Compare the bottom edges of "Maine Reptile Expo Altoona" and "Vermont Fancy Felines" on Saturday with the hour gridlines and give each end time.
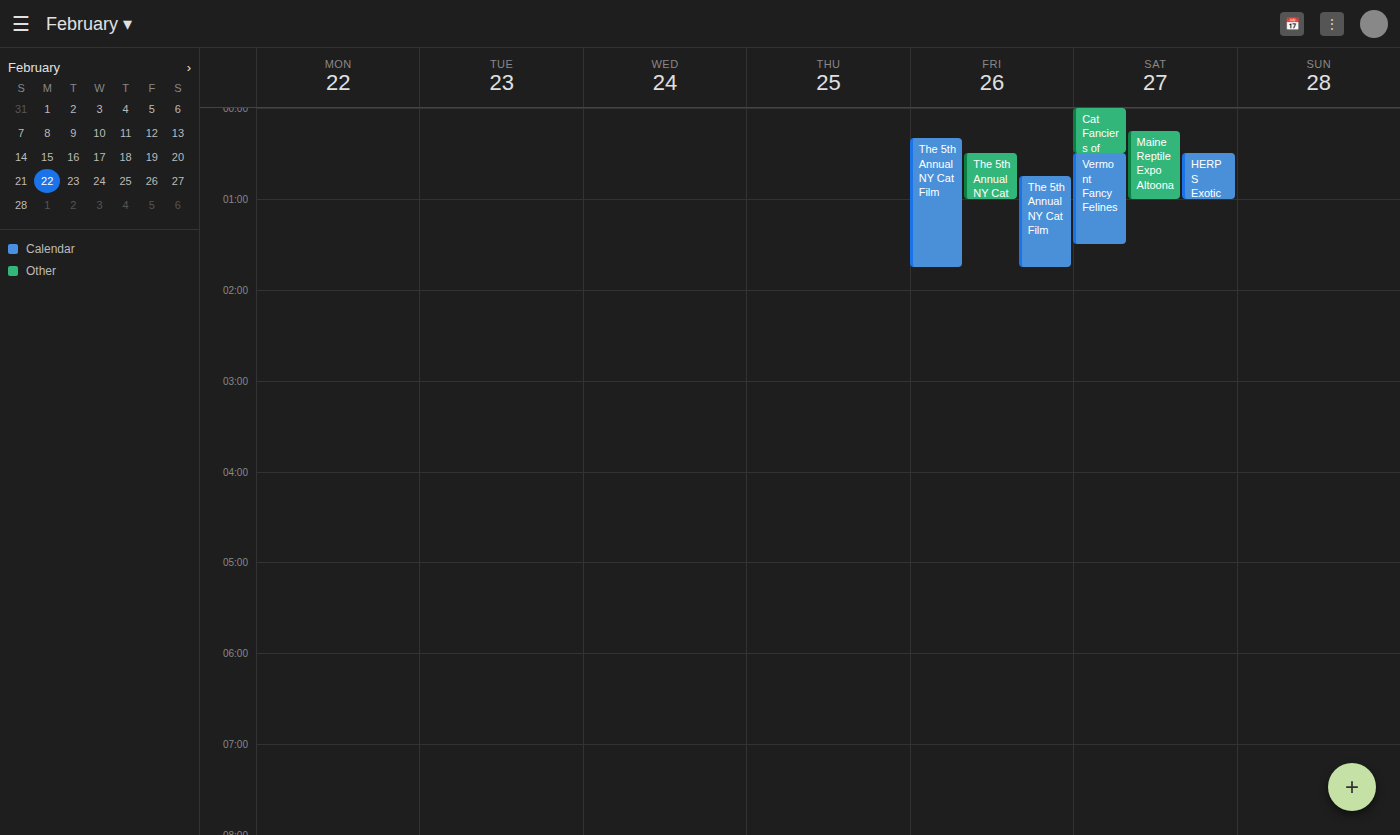
"Maine Reptile Expo Altoona": 1:00 AM, exactly on the 1 AM line. "Vermont Fancy Felines": 1:30 AM, halfway between the 1 AM and 2 AM lines.